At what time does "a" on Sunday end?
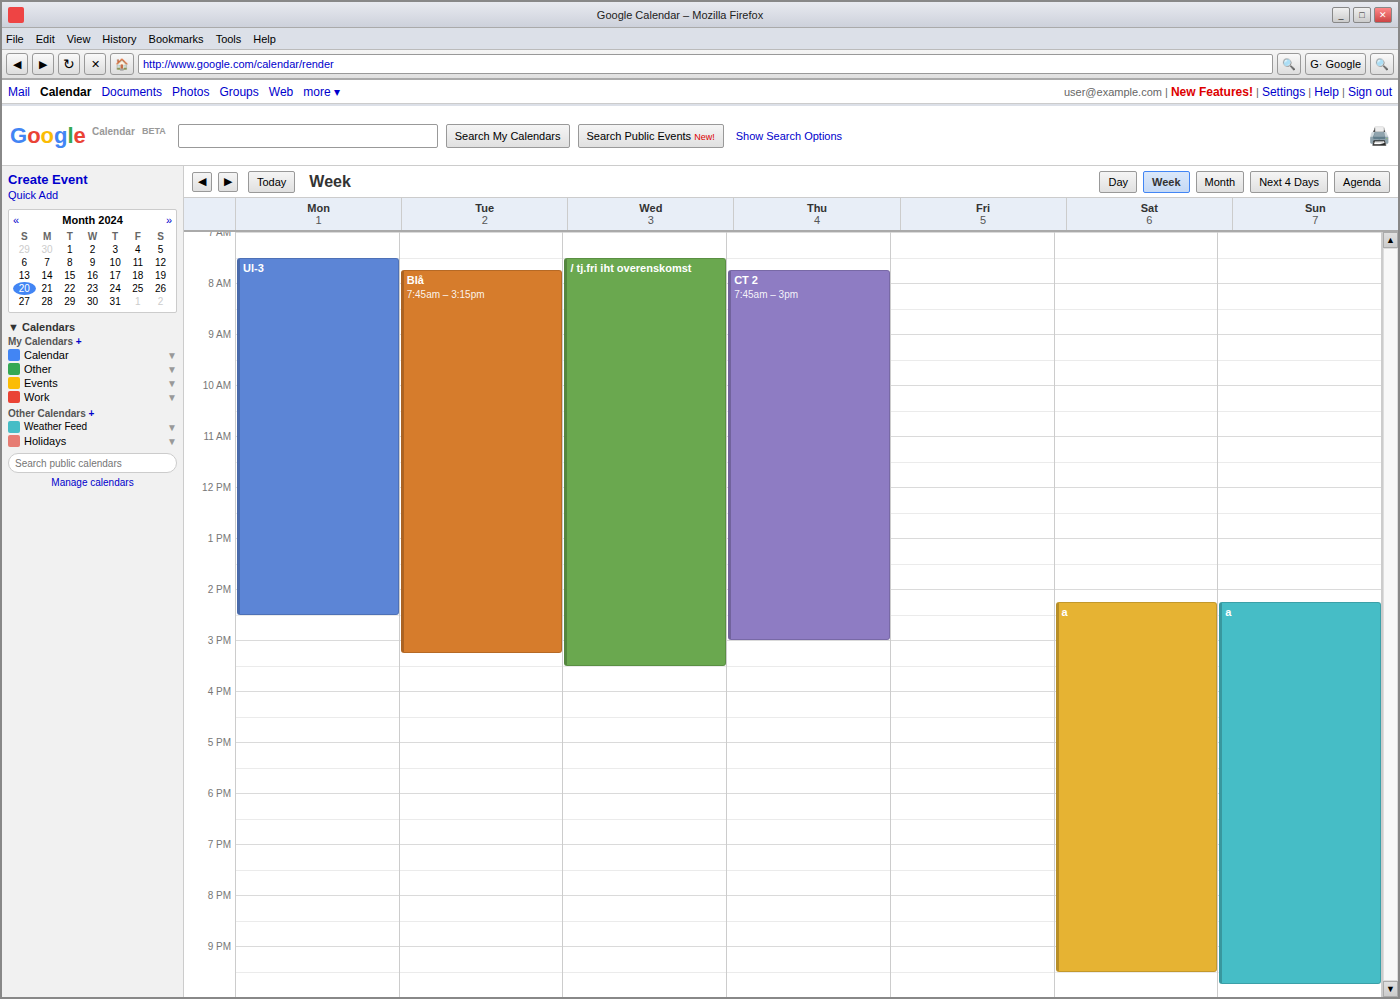
9:45 PM